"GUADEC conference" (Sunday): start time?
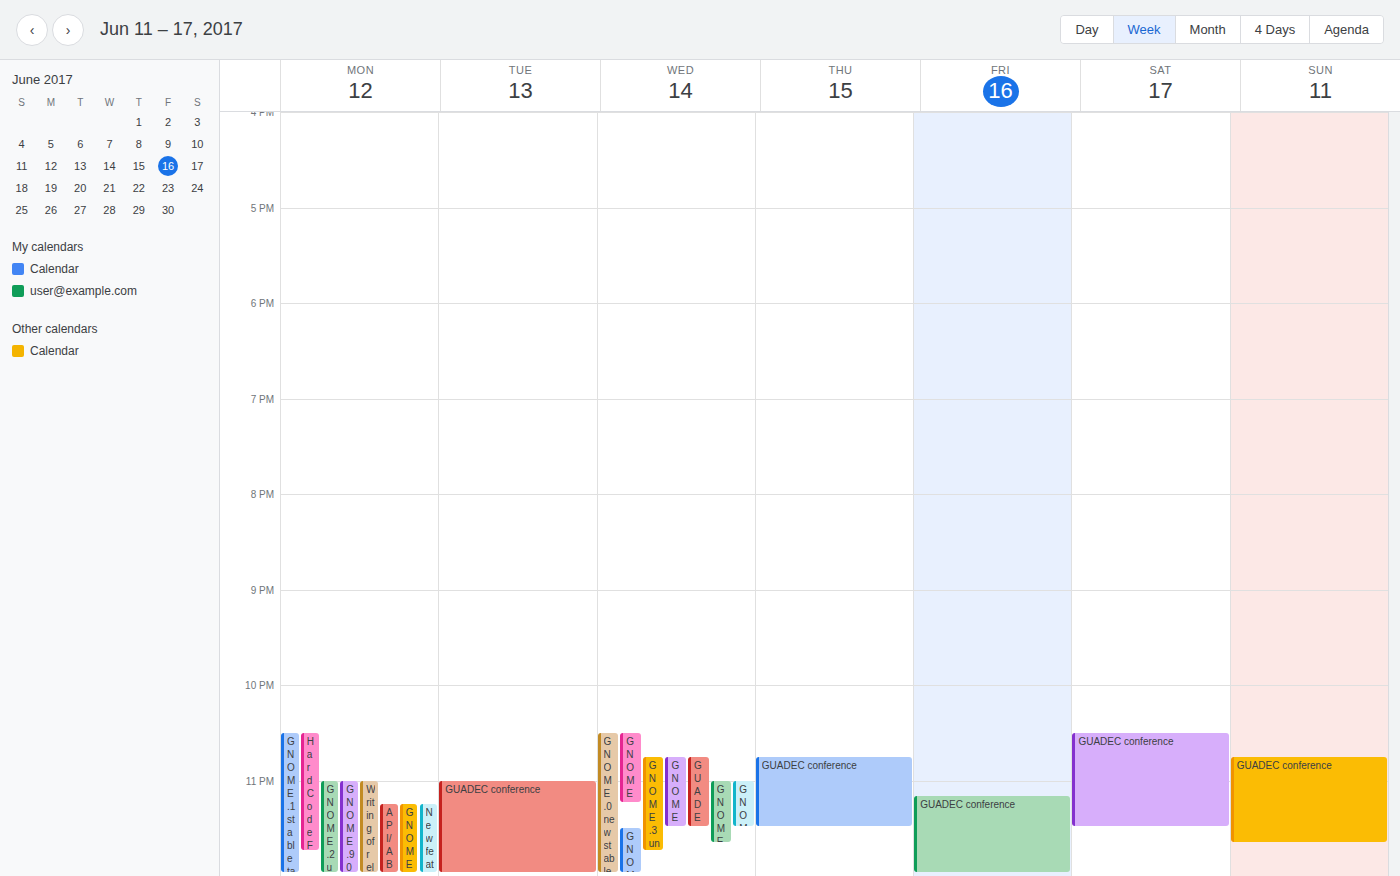
10:45 PM